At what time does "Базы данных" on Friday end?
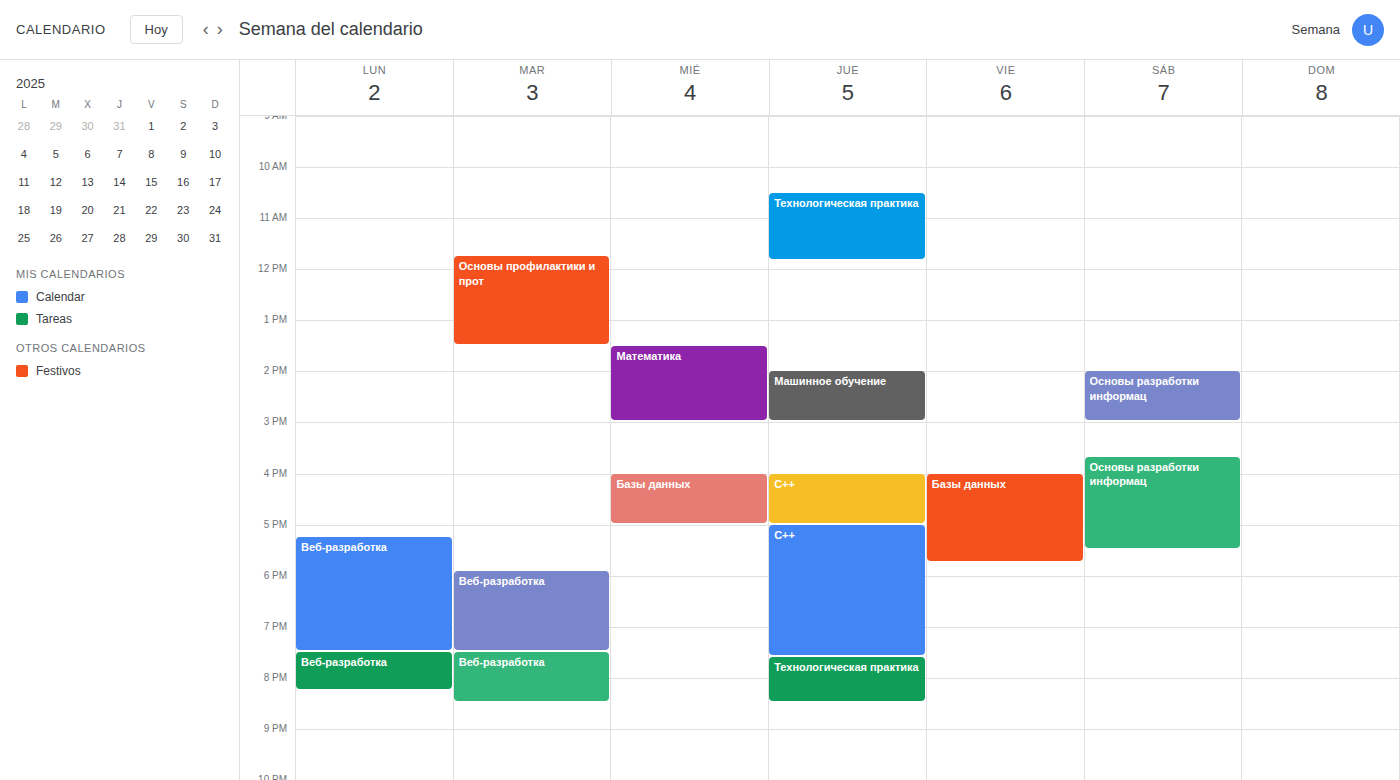
5:45 PM